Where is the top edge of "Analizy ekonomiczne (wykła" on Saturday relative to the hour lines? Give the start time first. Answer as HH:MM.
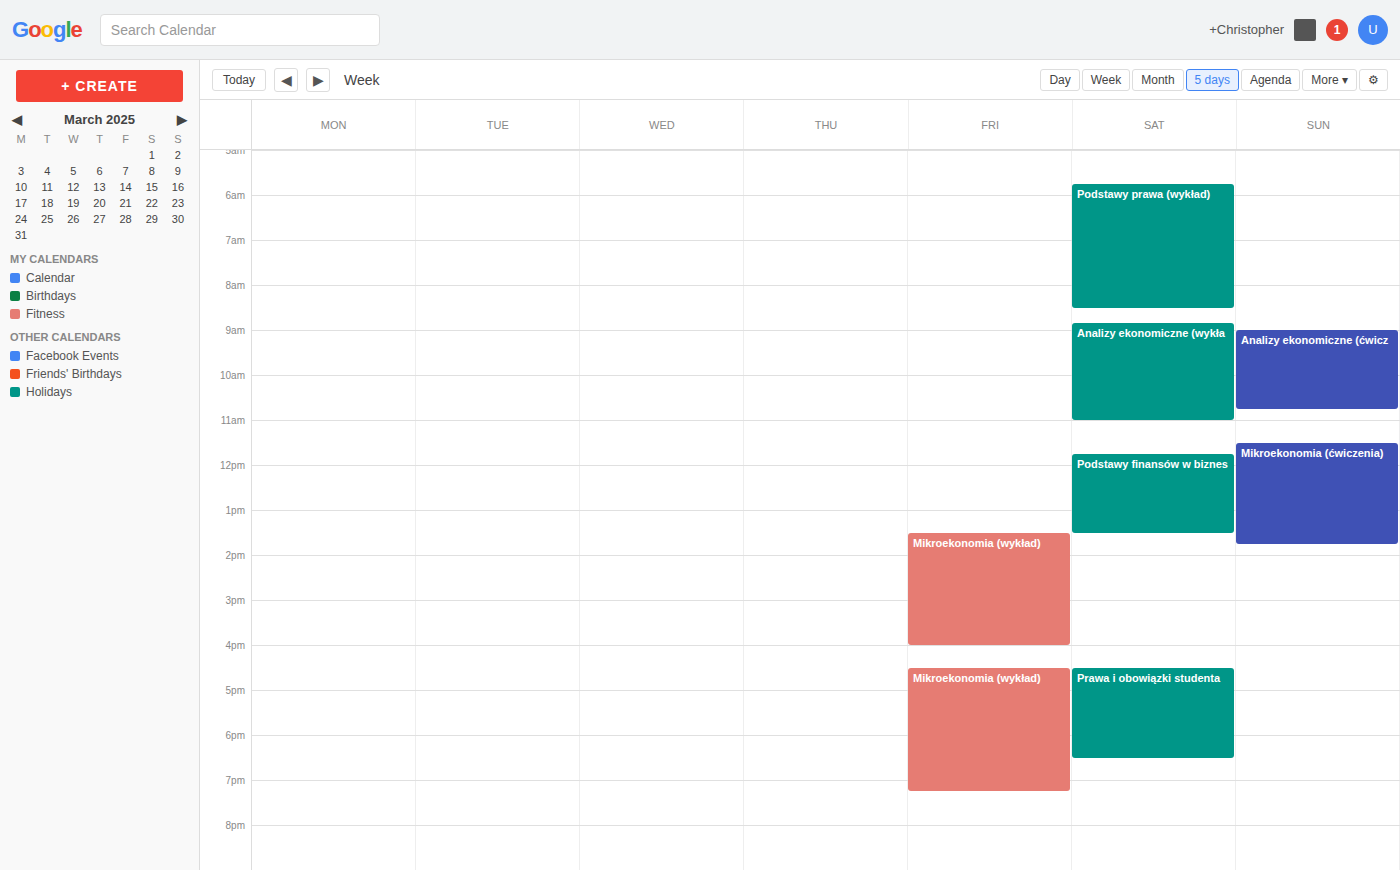
08:50 -- neither: 50 minutes below the 08:00 line and 10 minutes above the 09:00 line.